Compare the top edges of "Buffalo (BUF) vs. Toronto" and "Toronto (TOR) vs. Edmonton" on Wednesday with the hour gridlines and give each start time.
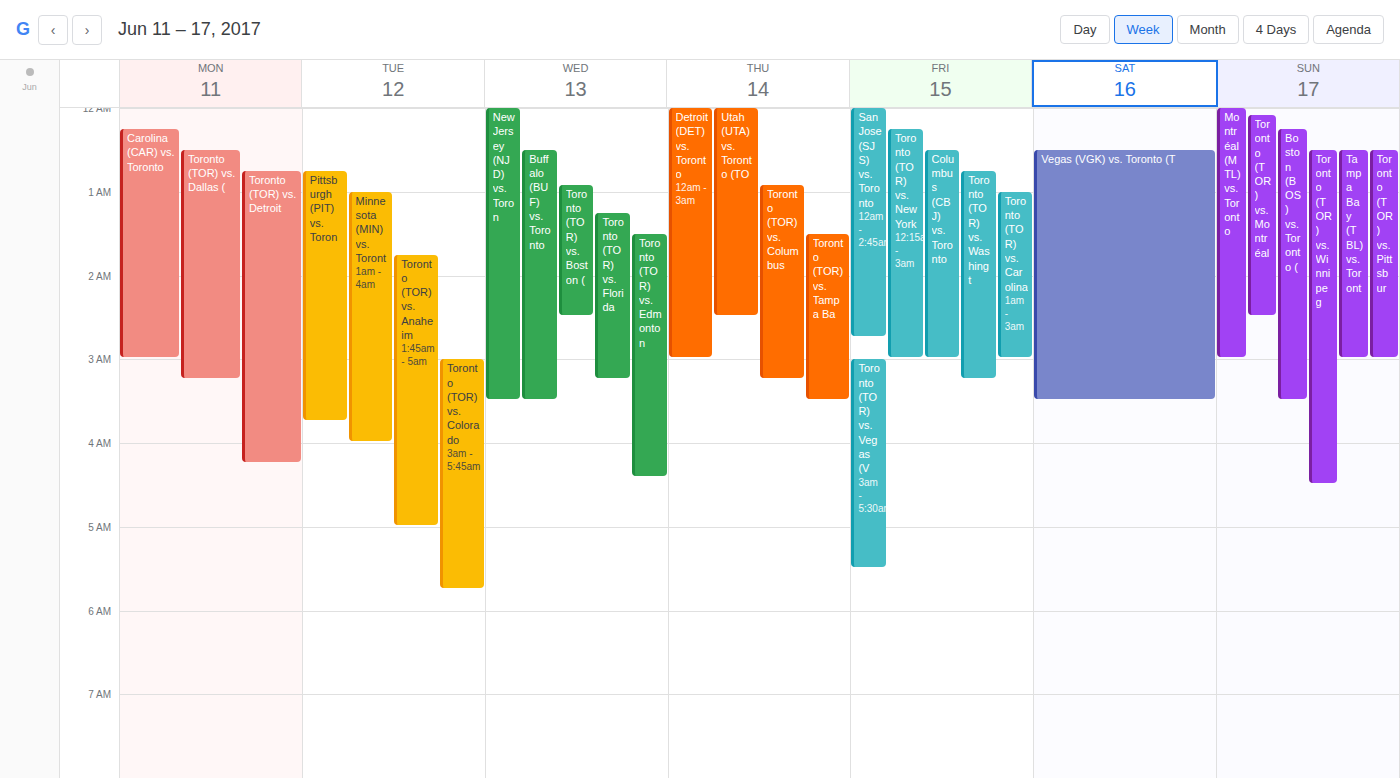
"Buffalo (BUF) vs. Toronto": 12:30 AM, halfway between the 12 AM and 1 AM lines. "Toronto (TOR) vs. Edmonton": 1:30 AM, halfway between the 1 AM and 2 AM lines.